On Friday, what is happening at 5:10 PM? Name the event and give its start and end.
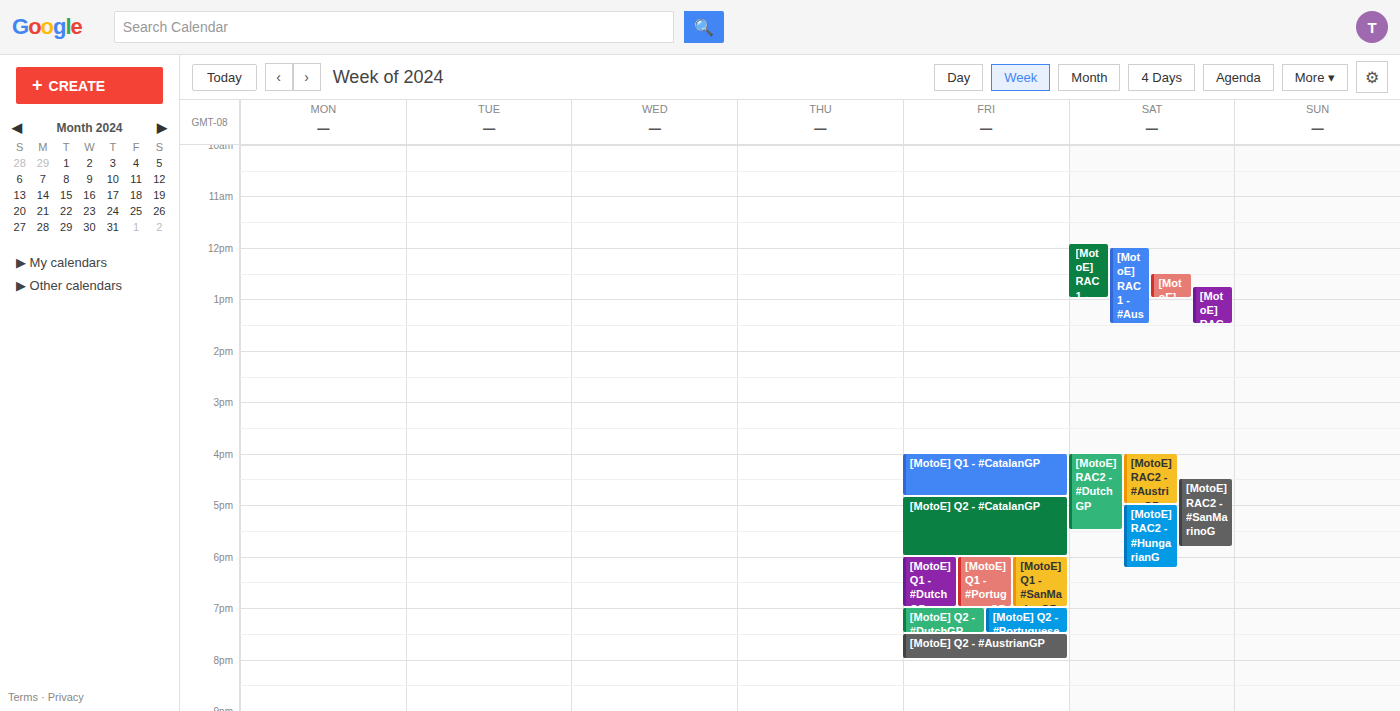
"[MotoE] Q2 - #CatalanGP", 4:50 PM to 6:00 PM